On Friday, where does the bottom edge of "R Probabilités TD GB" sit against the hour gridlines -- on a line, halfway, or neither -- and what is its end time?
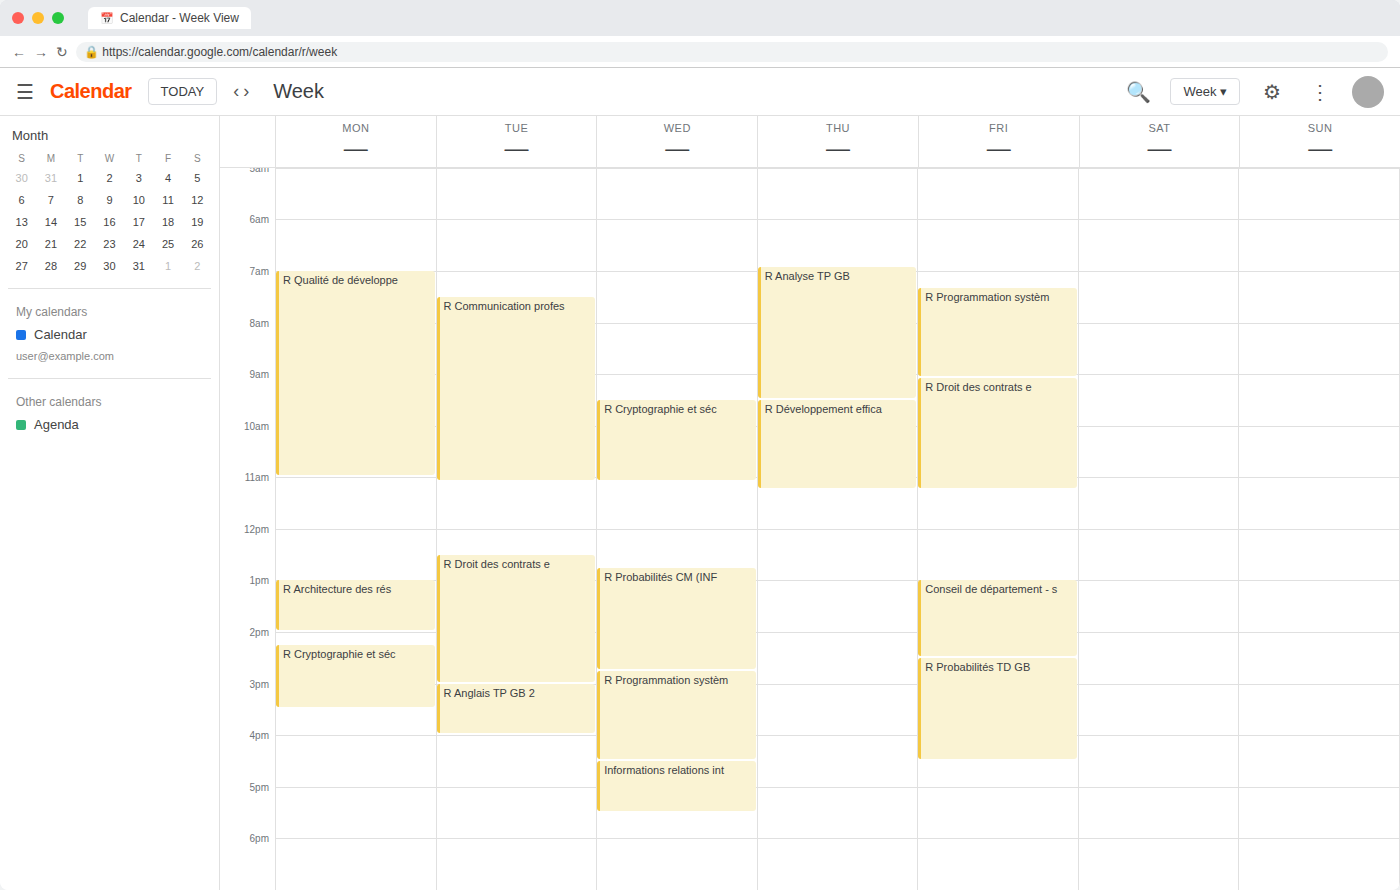
4:30 PM -- halfway between the 4 PM and 5 PM lines.